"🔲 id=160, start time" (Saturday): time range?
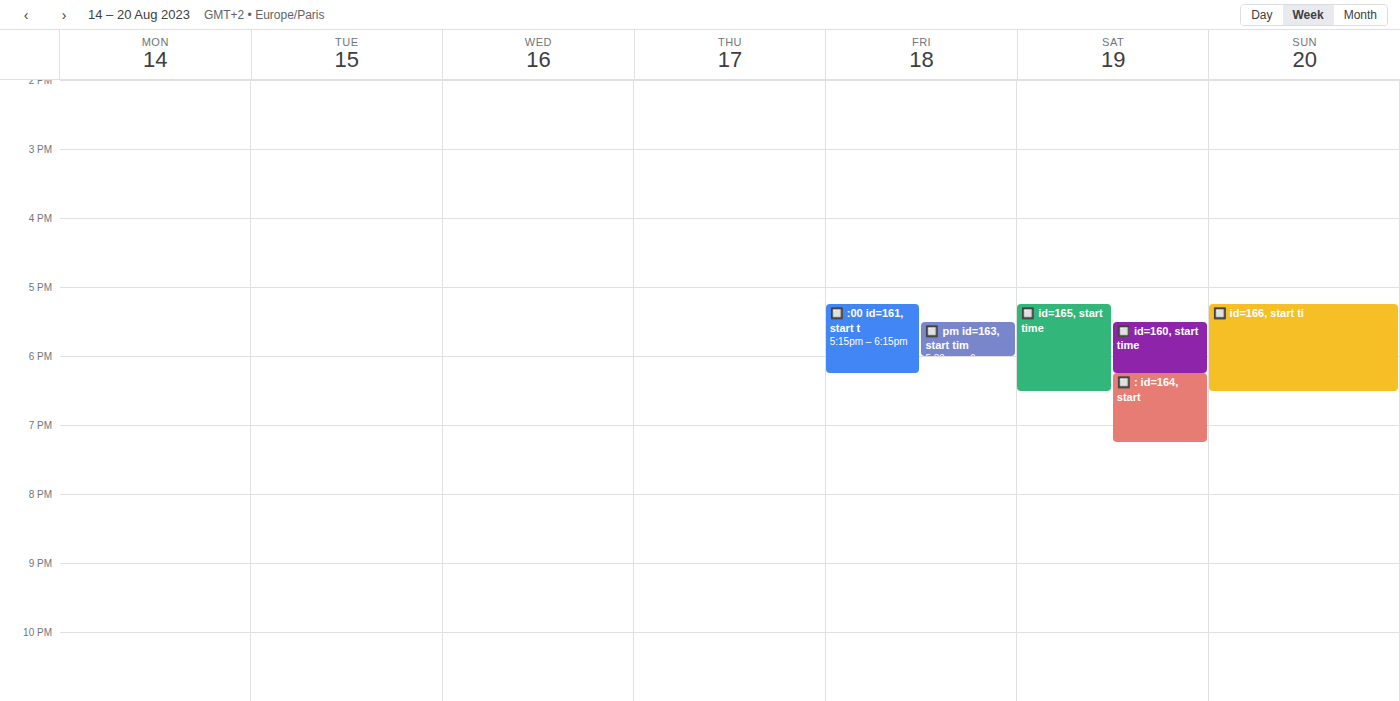
5:30 PM to 6:15 PM